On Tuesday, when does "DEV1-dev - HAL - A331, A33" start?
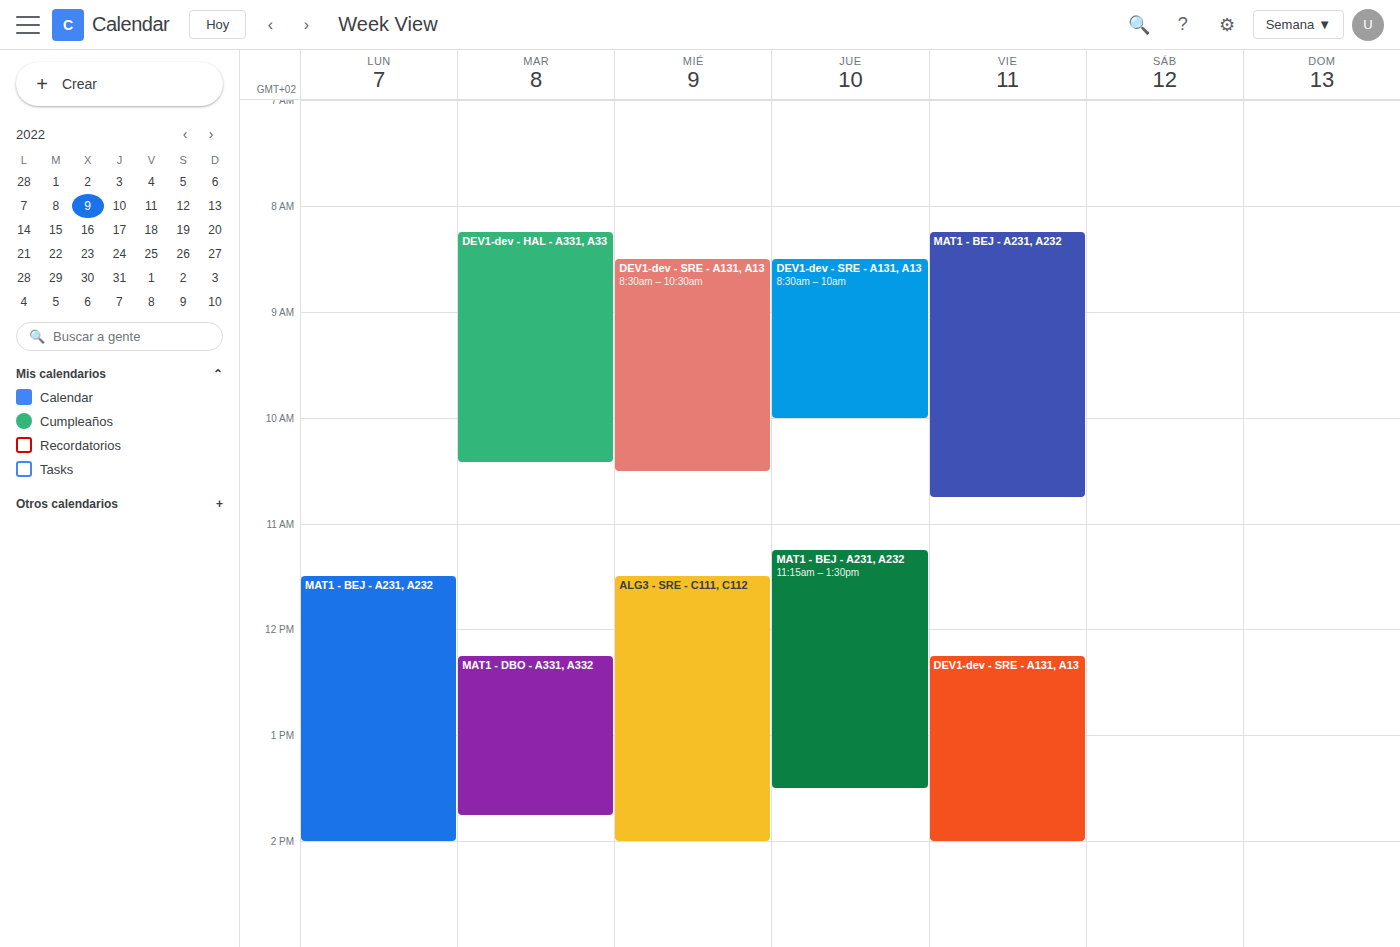
8:15 AM